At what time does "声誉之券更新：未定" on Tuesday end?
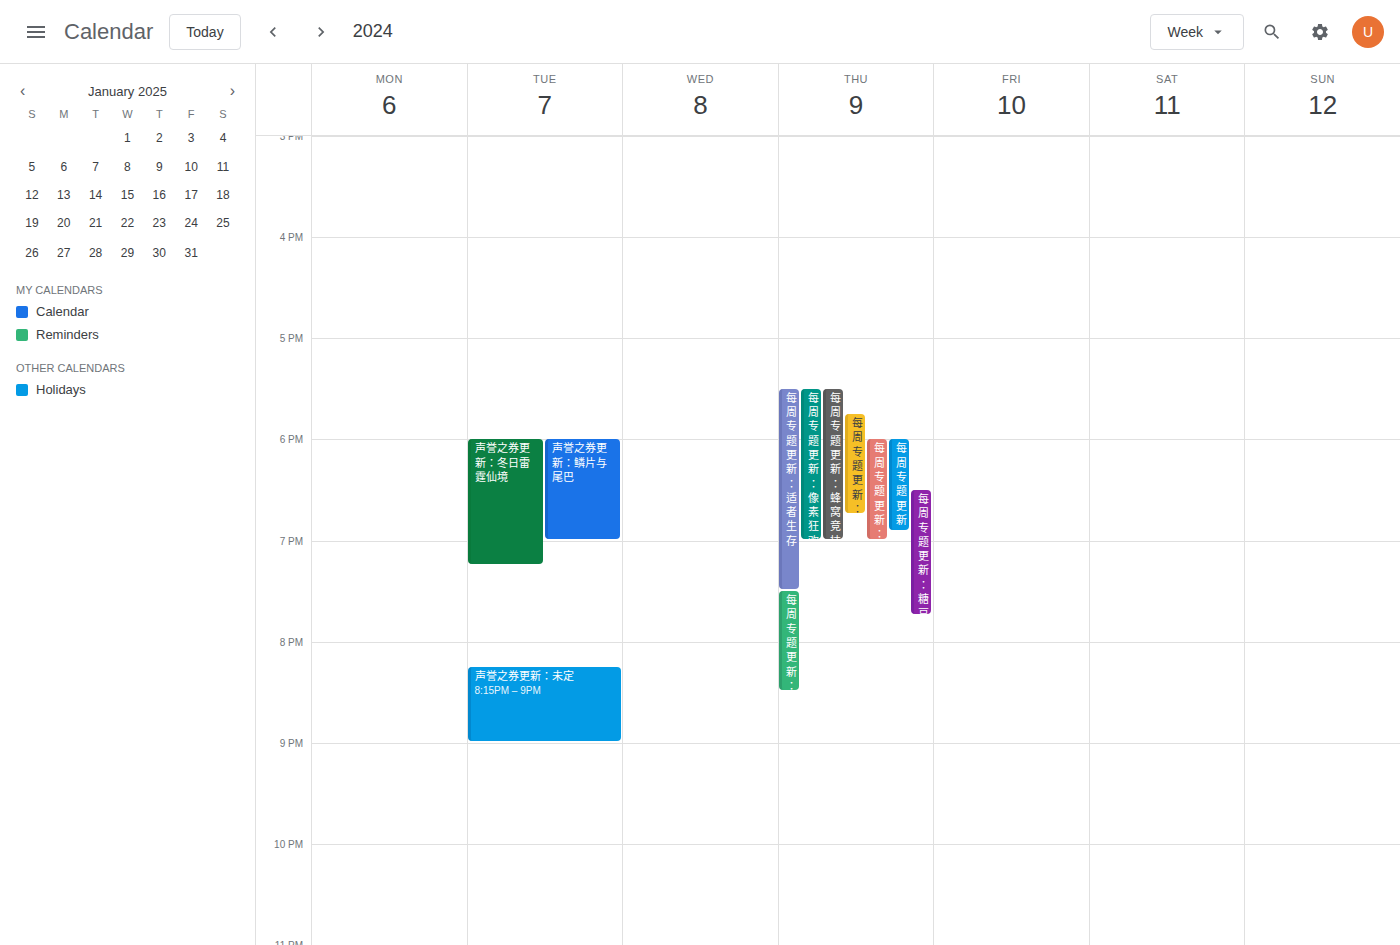
9:00 PM